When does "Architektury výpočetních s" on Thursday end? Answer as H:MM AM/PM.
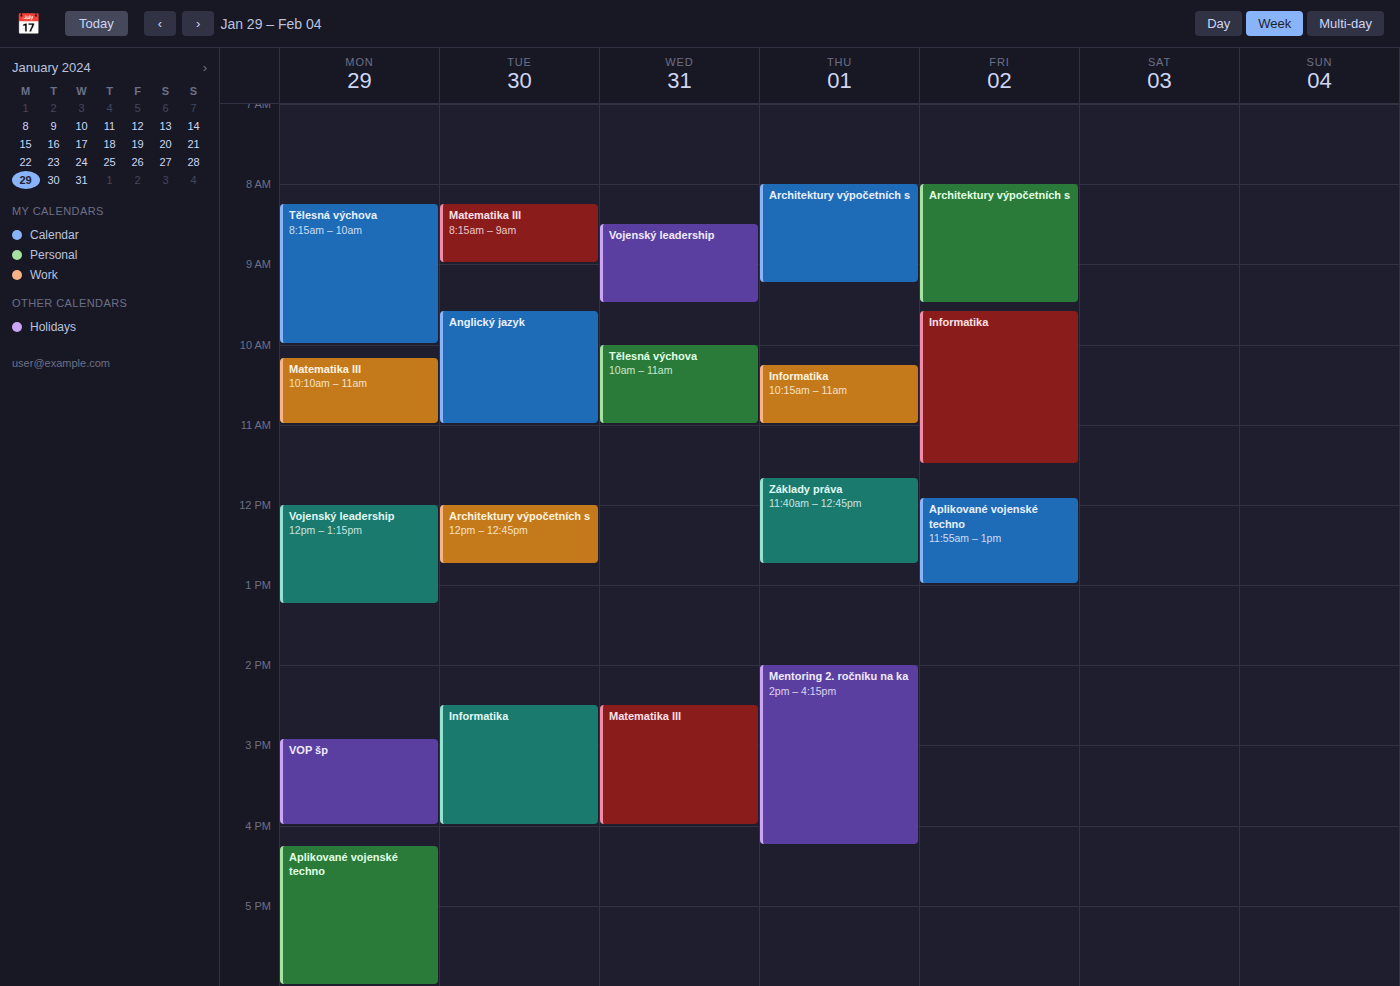
9:15 AM